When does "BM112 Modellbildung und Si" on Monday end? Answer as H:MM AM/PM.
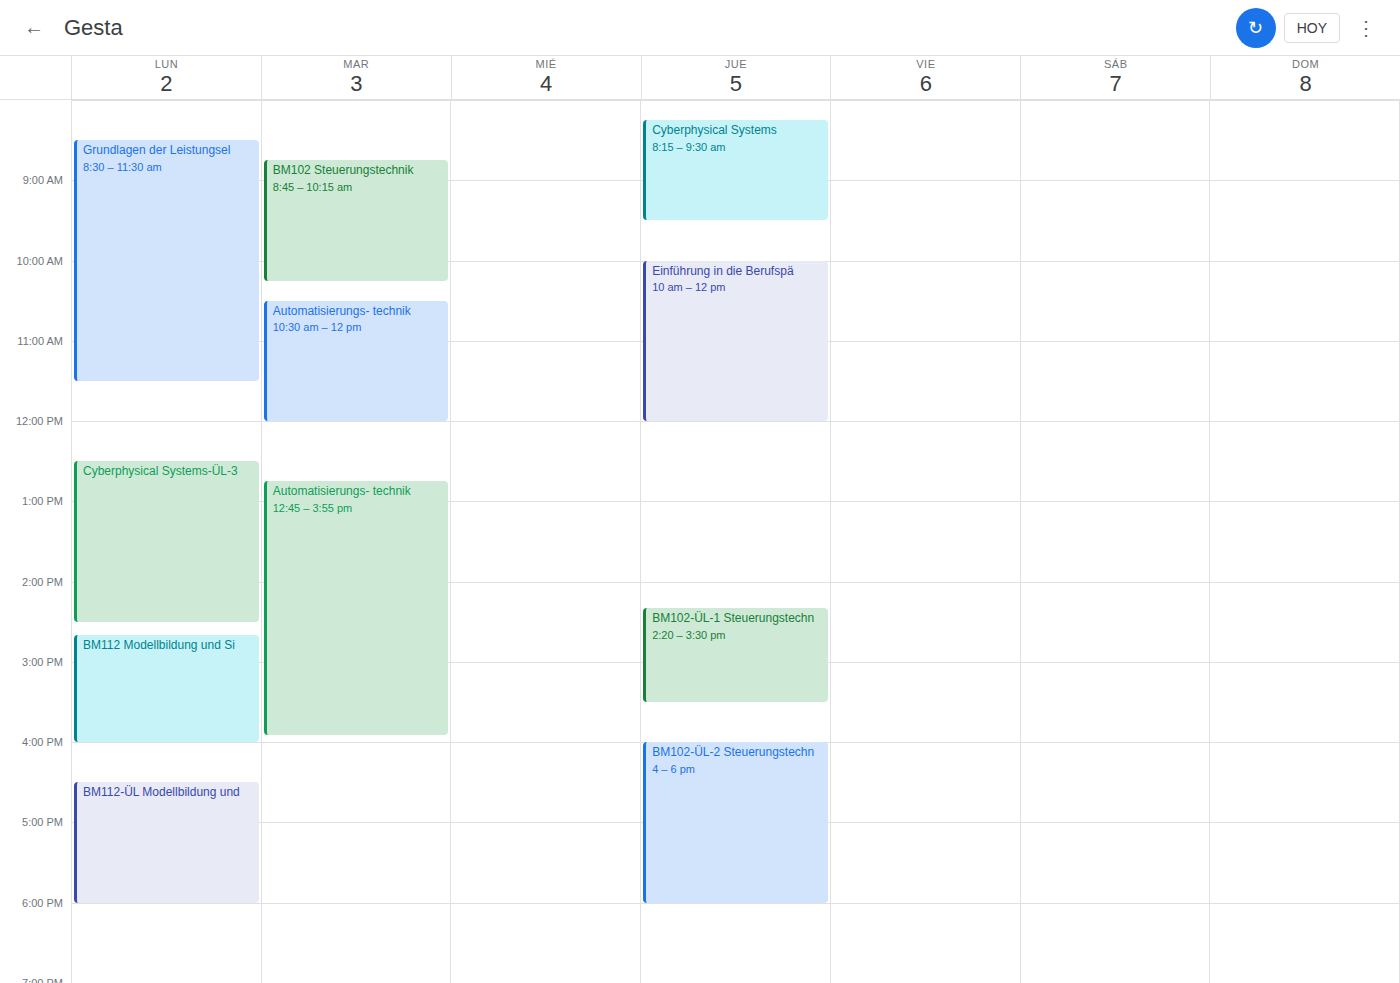
4:00 PM